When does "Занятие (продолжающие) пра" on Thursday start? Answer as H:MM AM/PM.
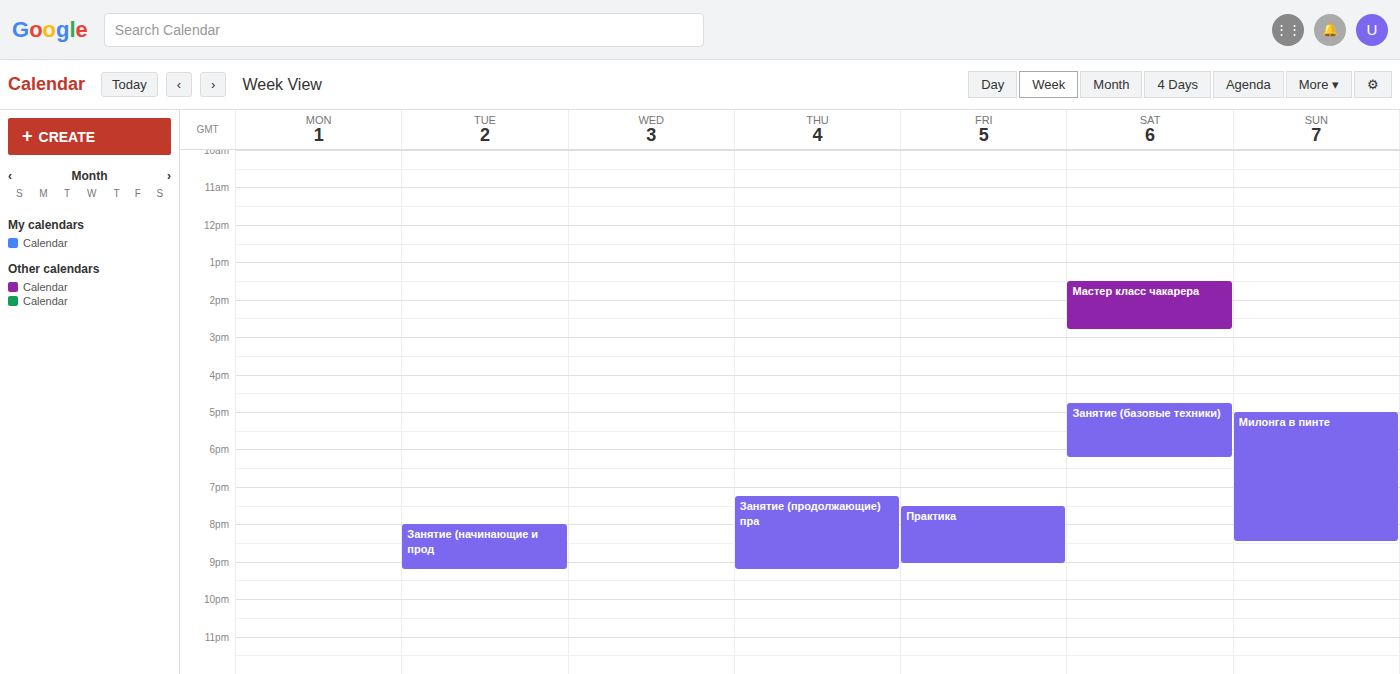
7:15 PM